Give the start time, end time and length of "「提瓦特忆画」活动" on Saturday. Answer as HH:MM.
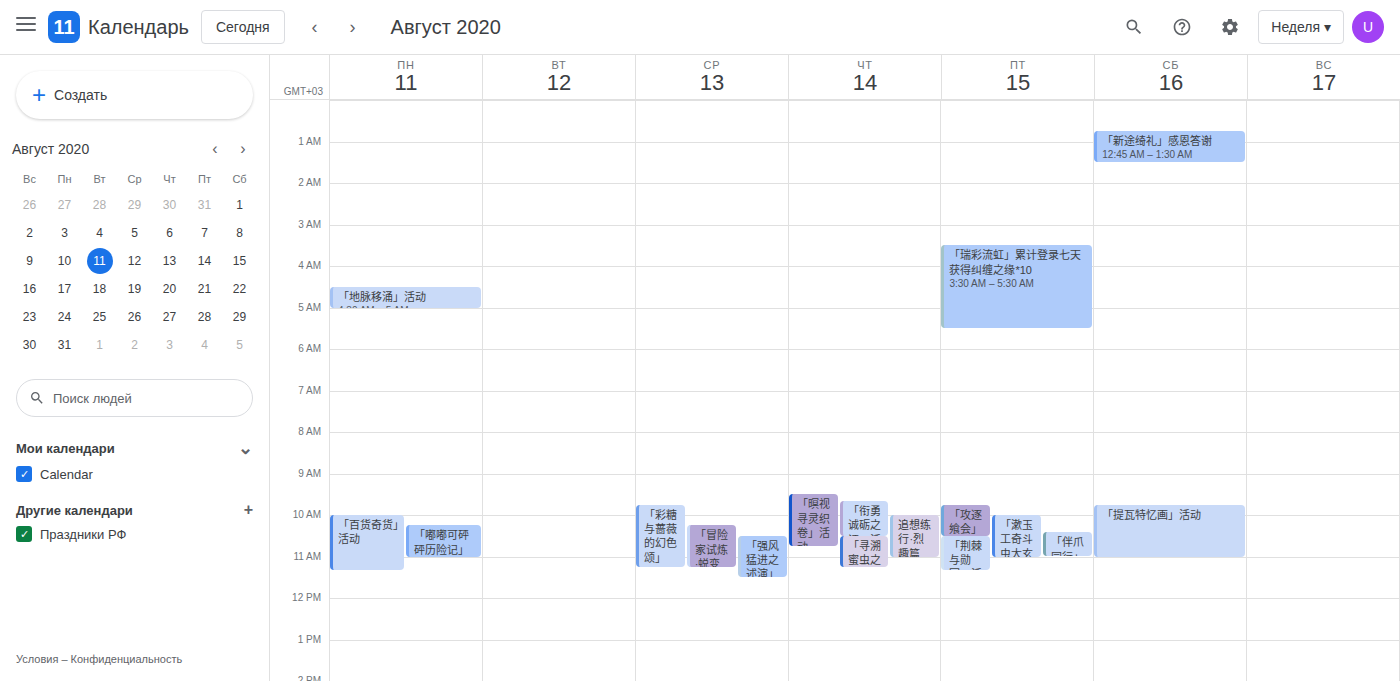
09:45 to 11:00, 1 hour 15 minutes